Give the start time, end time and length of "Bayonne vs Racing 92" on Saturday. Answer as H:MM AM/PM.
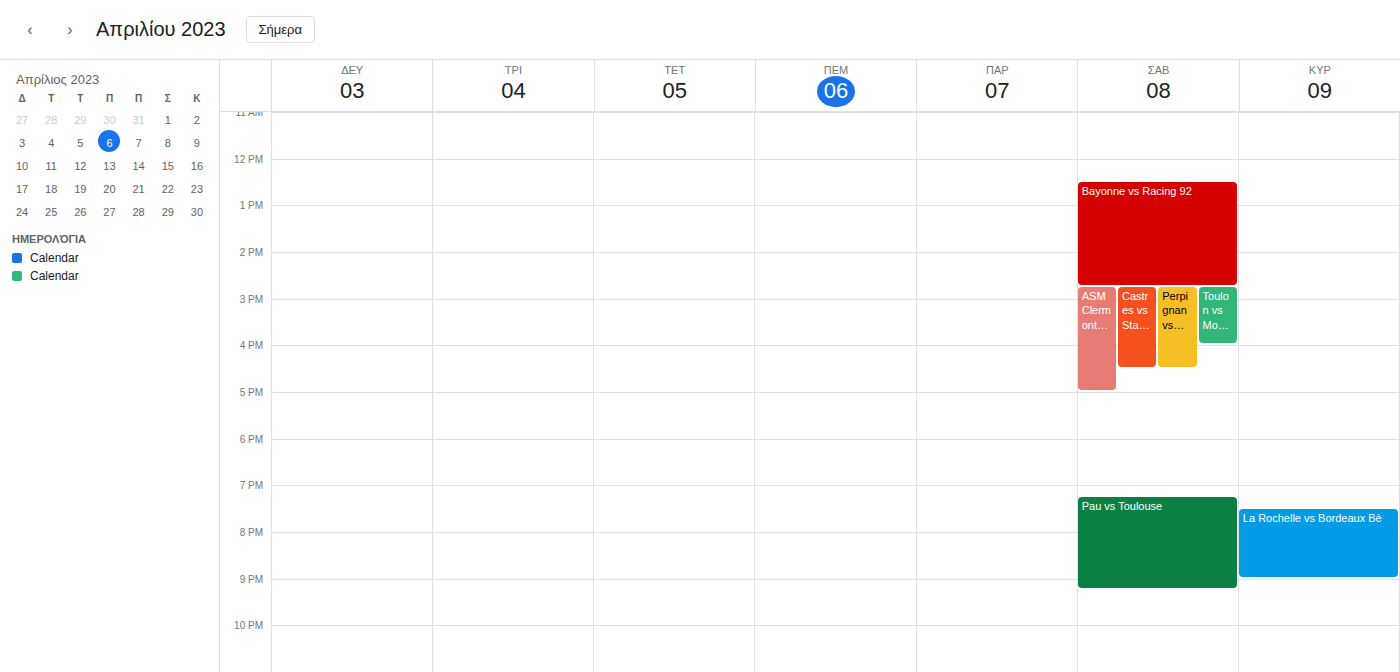
12:30 PM to 2:45 PM, 2 hours 15 minutes